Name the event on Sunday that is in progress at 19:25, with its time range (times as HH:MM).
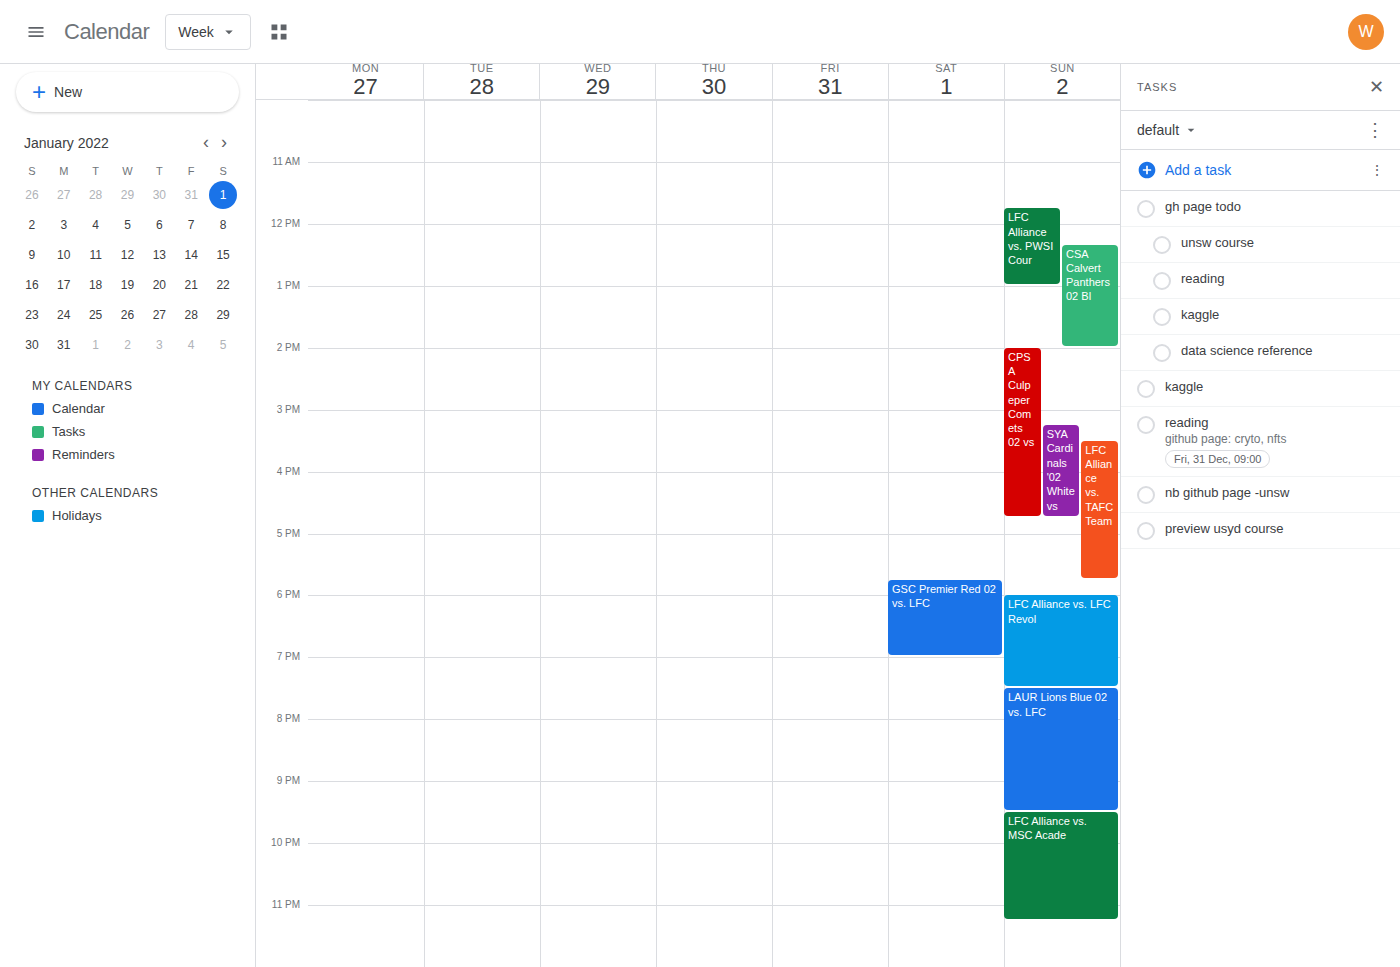
"LFC Alliance vs. LFC Revol", 18:00 to 19:30